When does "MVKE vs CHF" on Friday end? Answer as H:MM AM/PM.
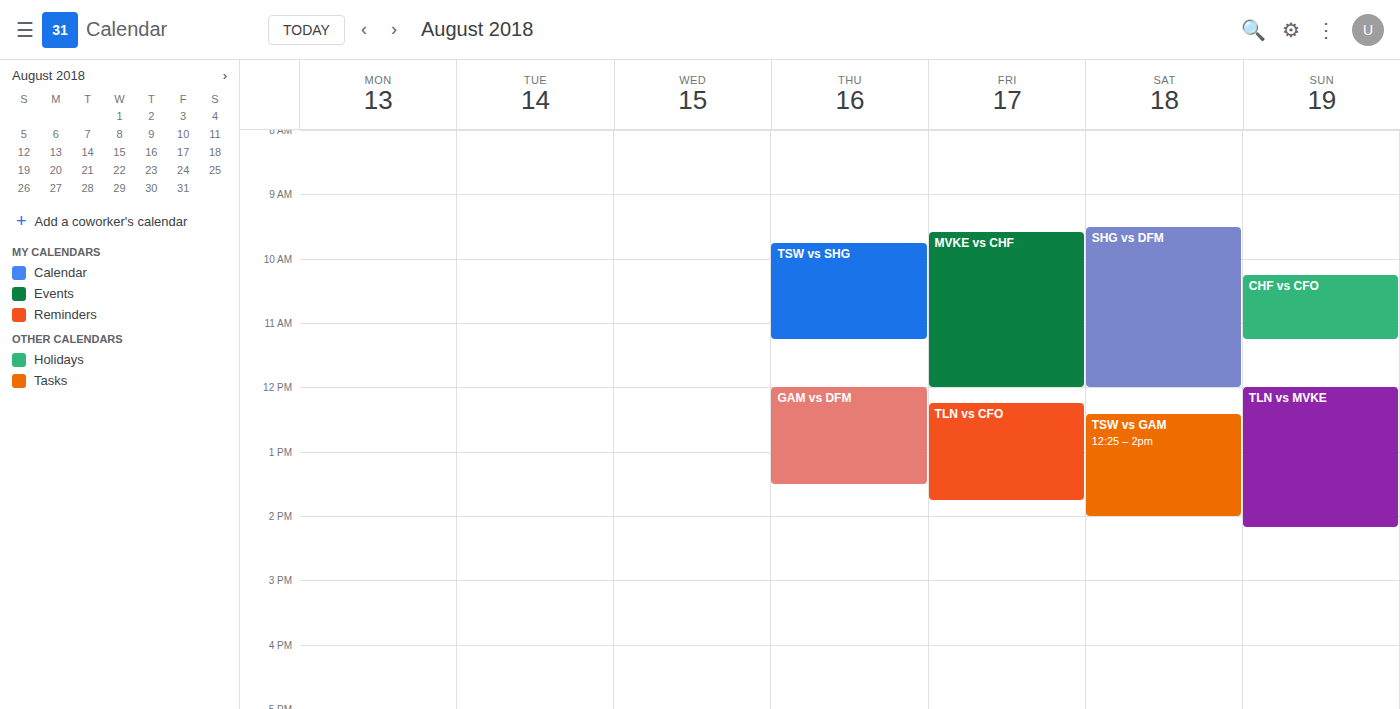
12:00 PM